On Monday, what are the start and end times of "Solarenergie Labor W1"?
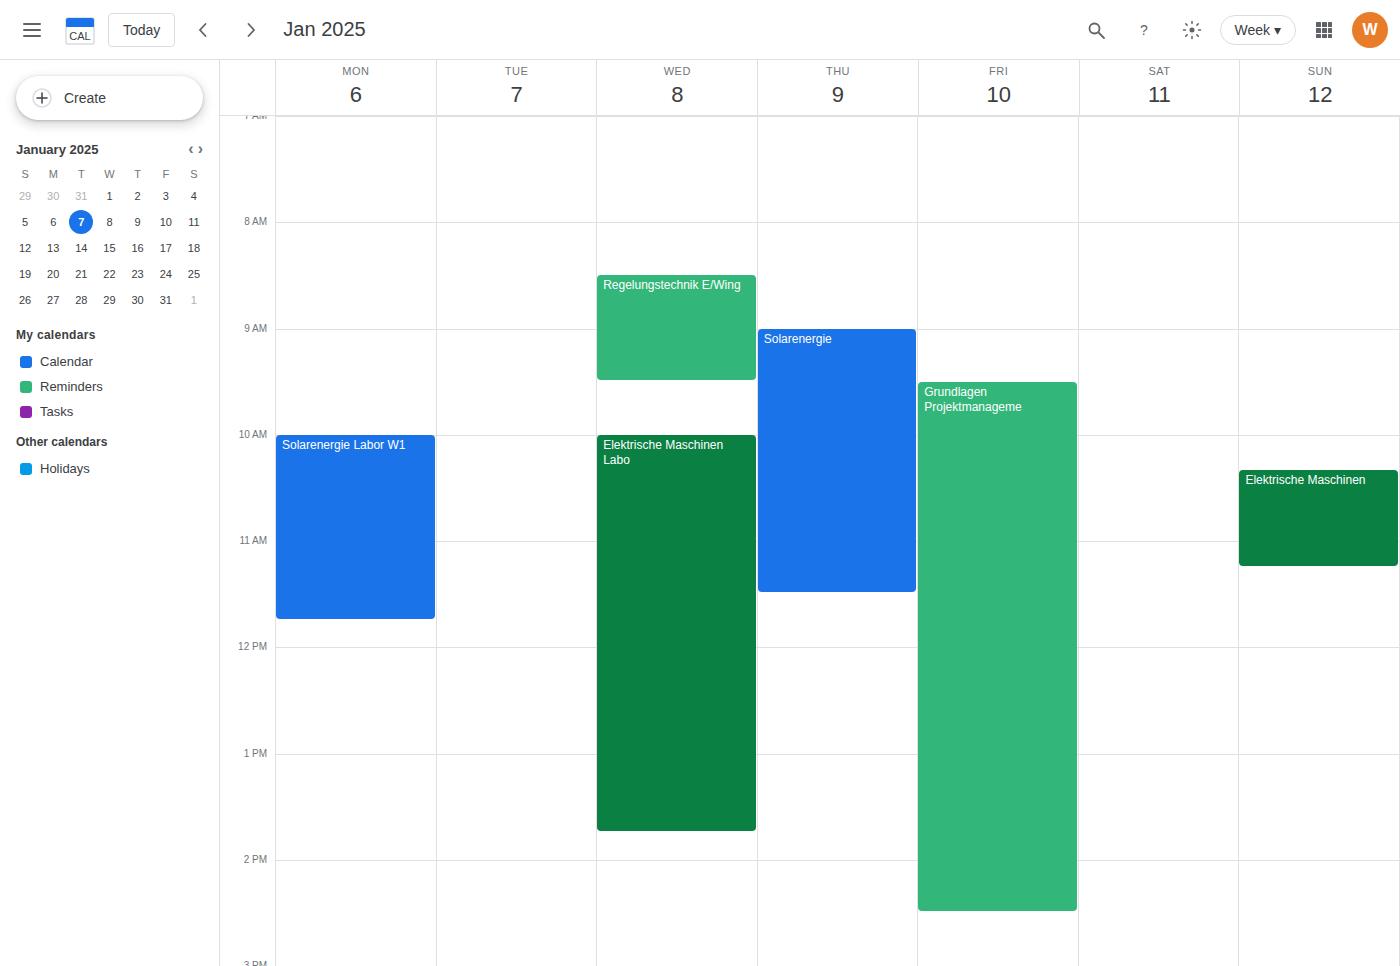
10:00 AM to 11:45 AM